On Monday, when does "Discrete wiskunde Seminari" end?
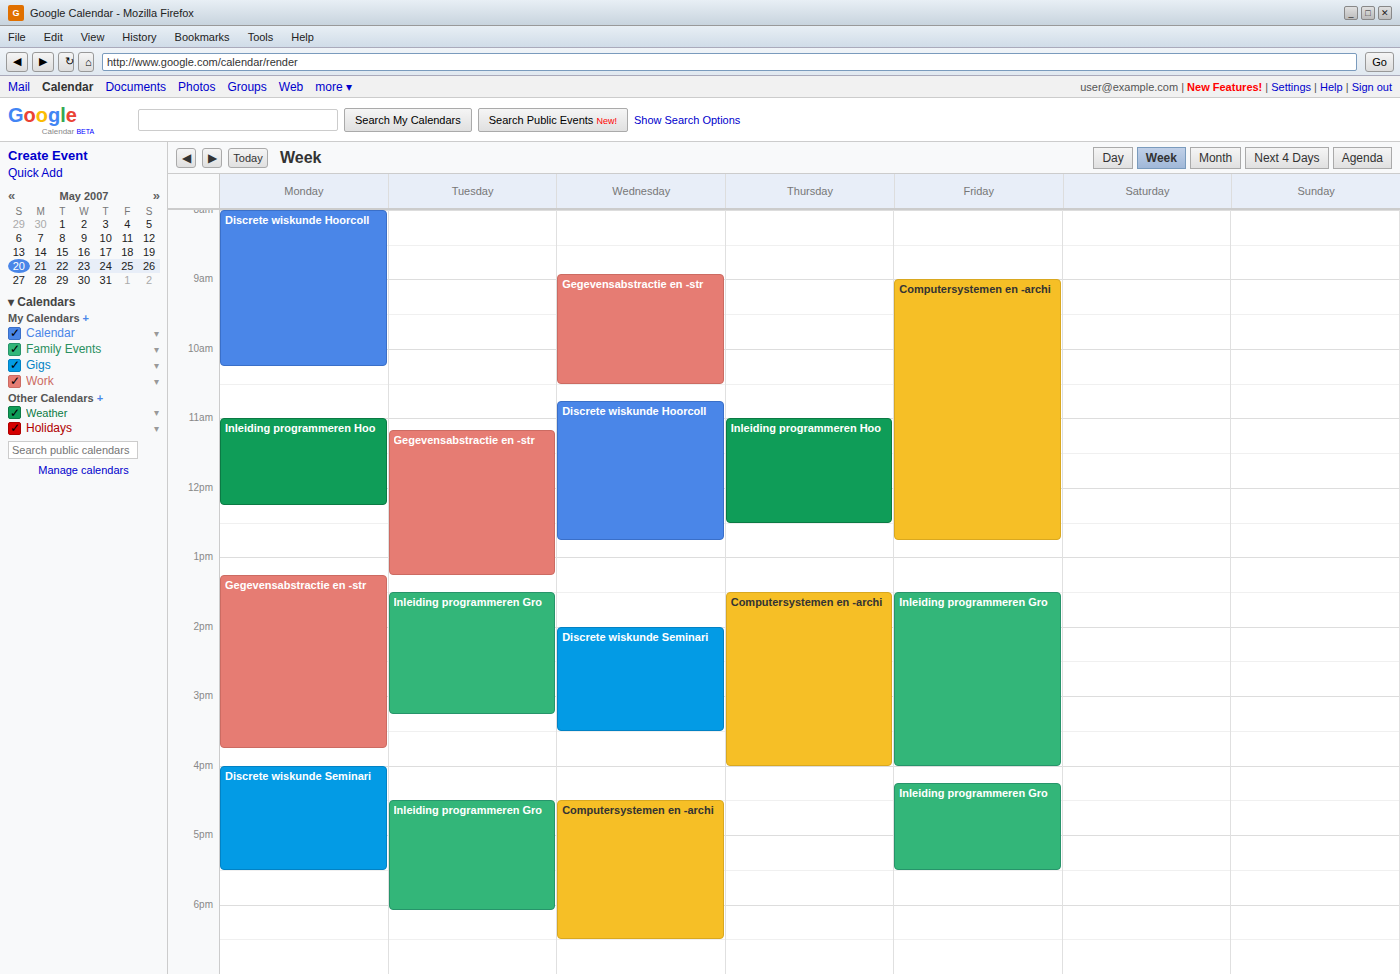
17:30